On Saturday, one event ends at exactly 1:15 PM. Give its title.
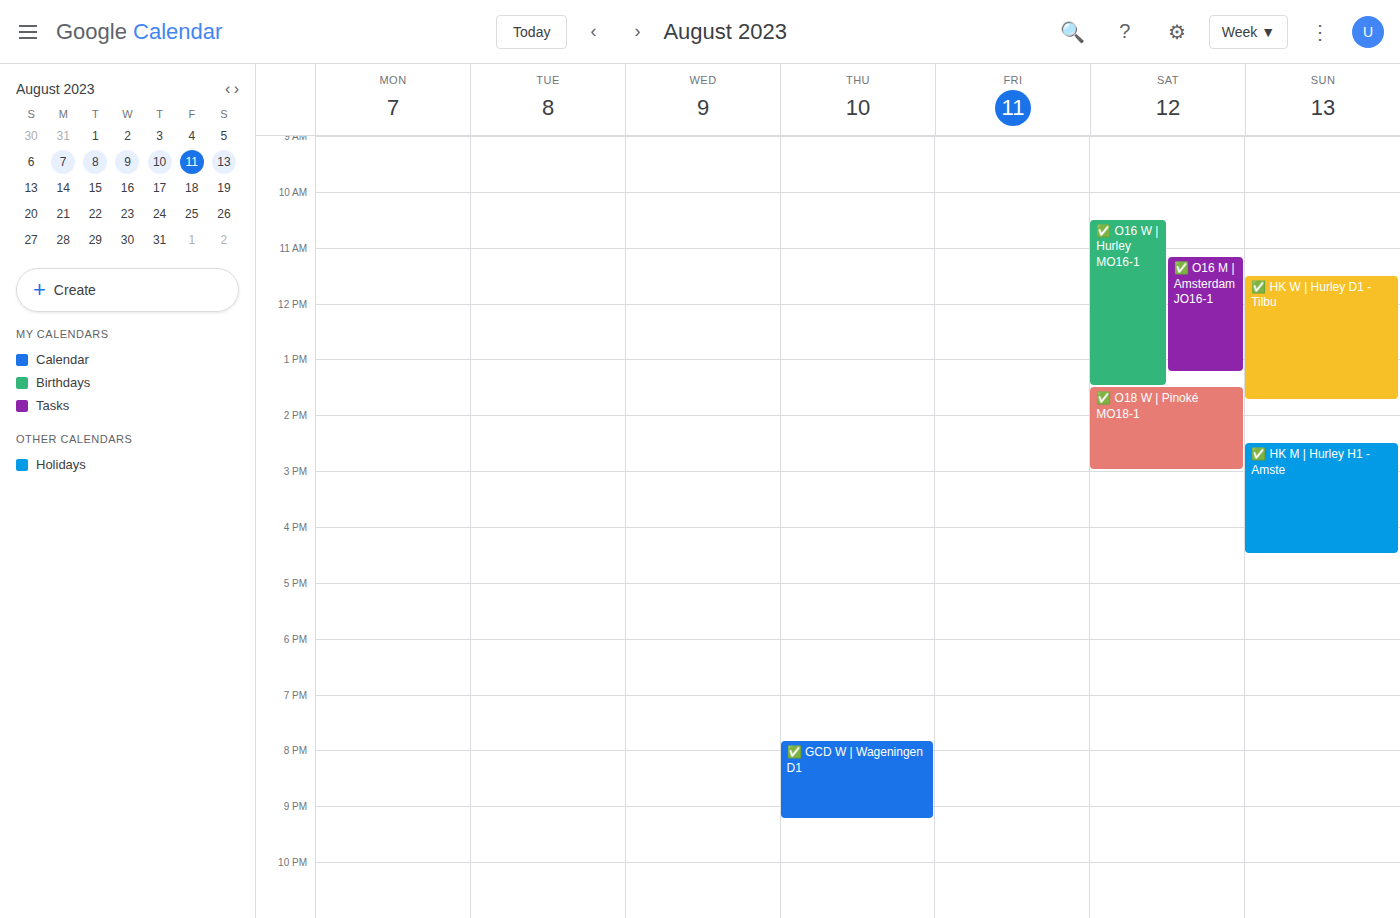
"✅ O16 M | Amsterdam JO16-1"